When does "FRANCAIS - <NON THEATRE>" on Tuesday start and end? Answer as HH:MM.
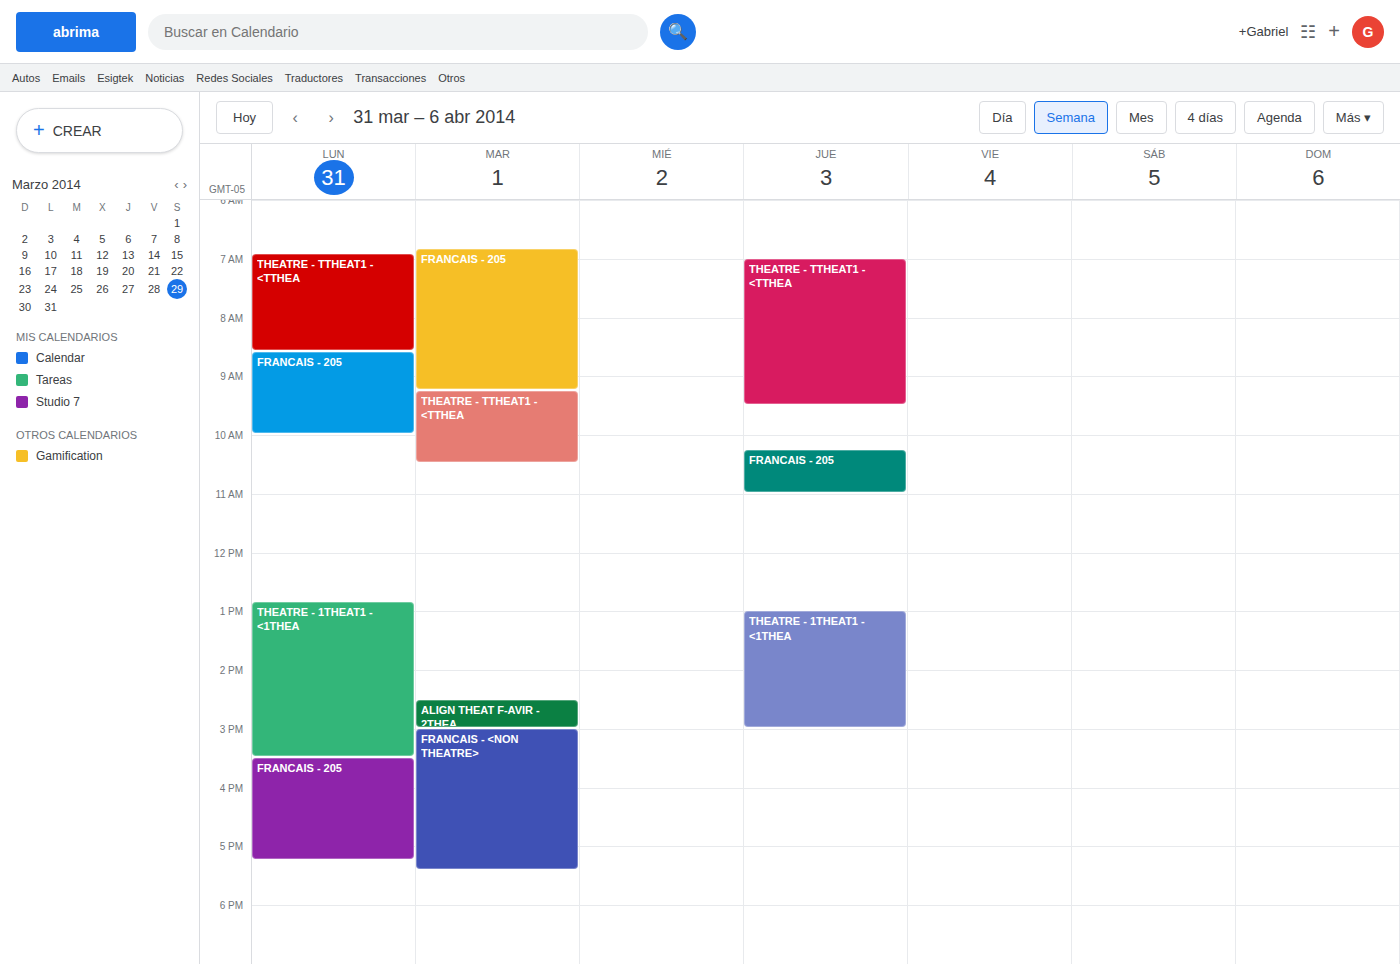
15:00 to 17:25